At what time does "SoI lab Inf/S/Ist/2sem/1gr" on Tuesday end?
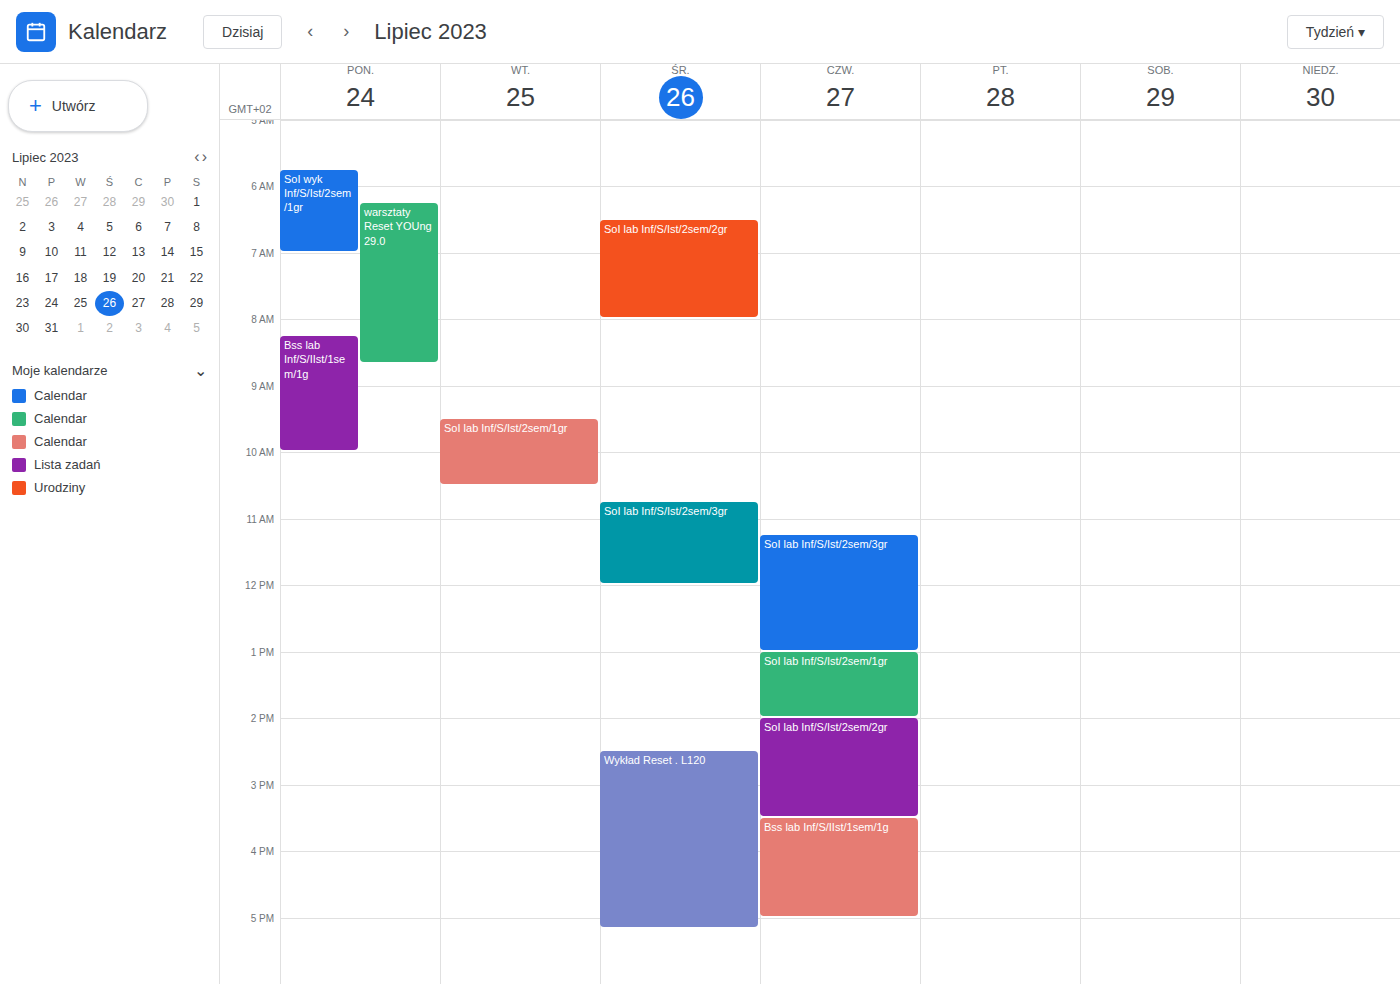
10:30 AM